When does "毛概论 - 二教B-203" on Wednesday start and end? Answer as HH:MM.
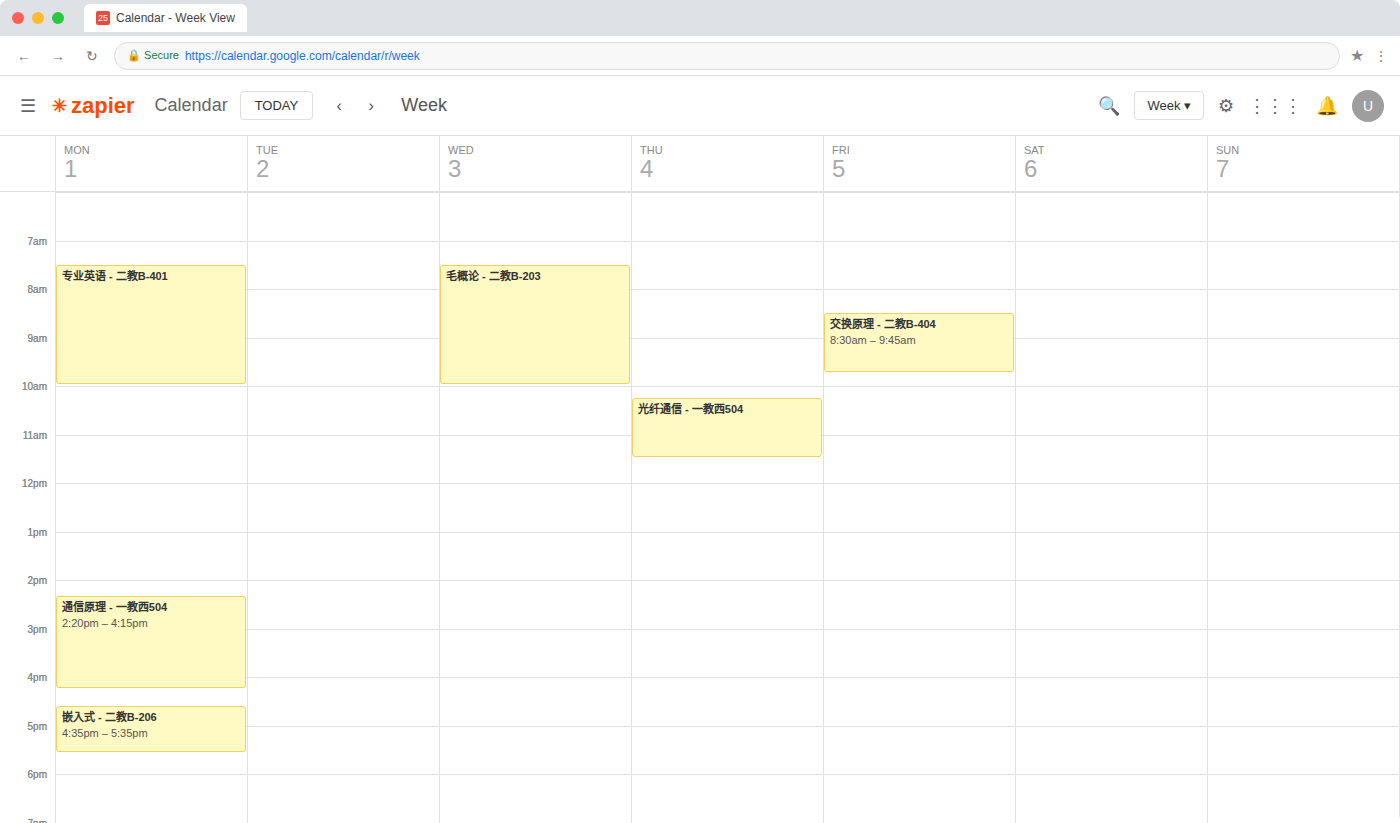
07:30 to 10:00